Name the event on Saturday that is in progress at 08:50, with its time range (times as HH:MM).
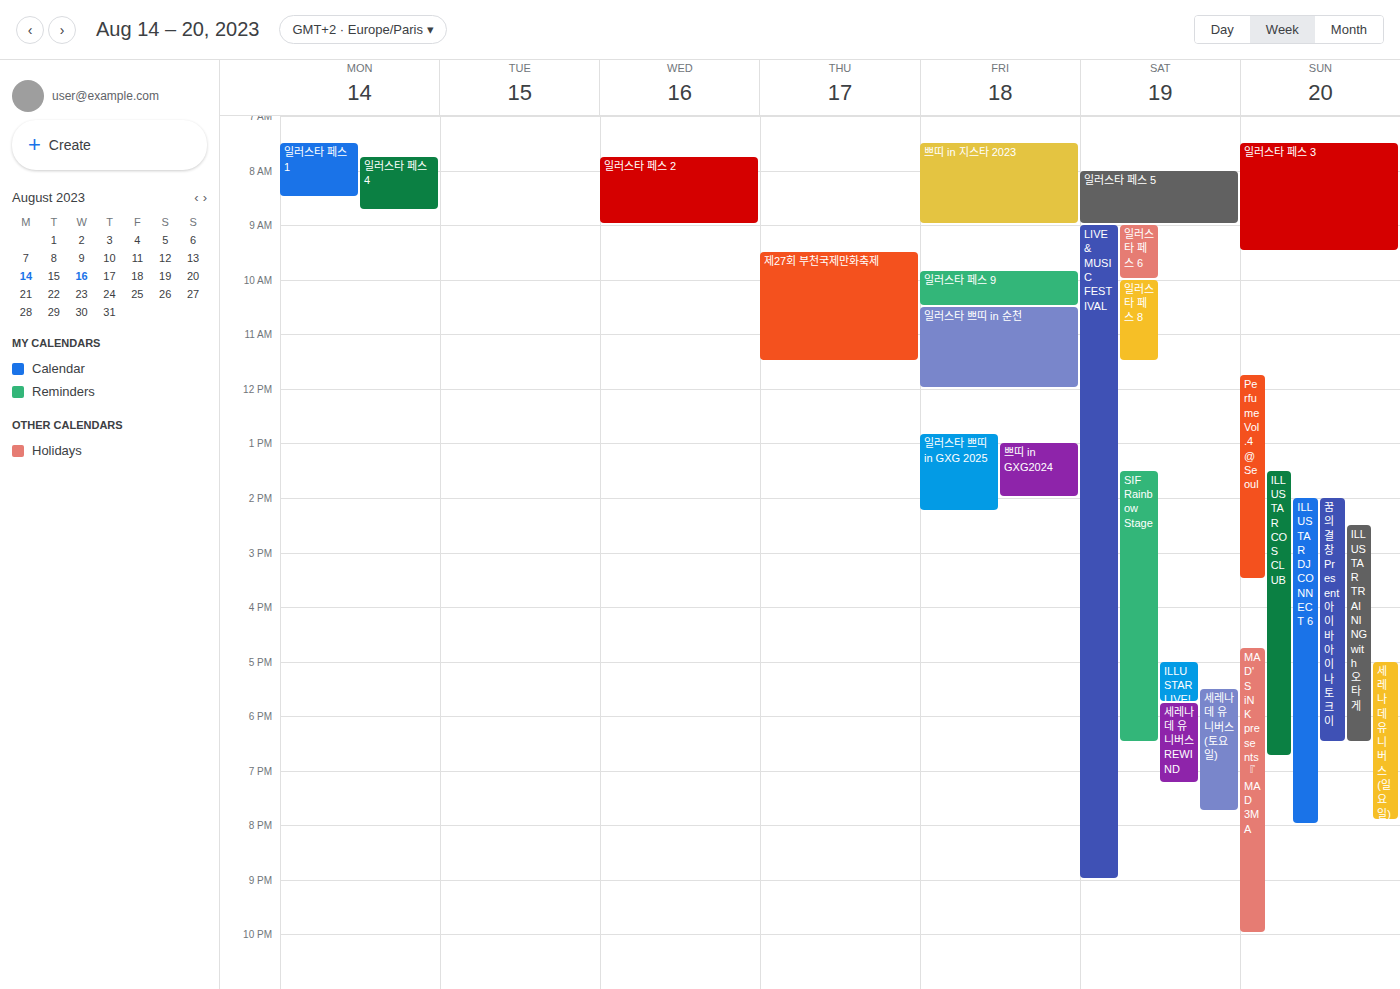
"일러스타 페스 5", 08:00 to 09:00